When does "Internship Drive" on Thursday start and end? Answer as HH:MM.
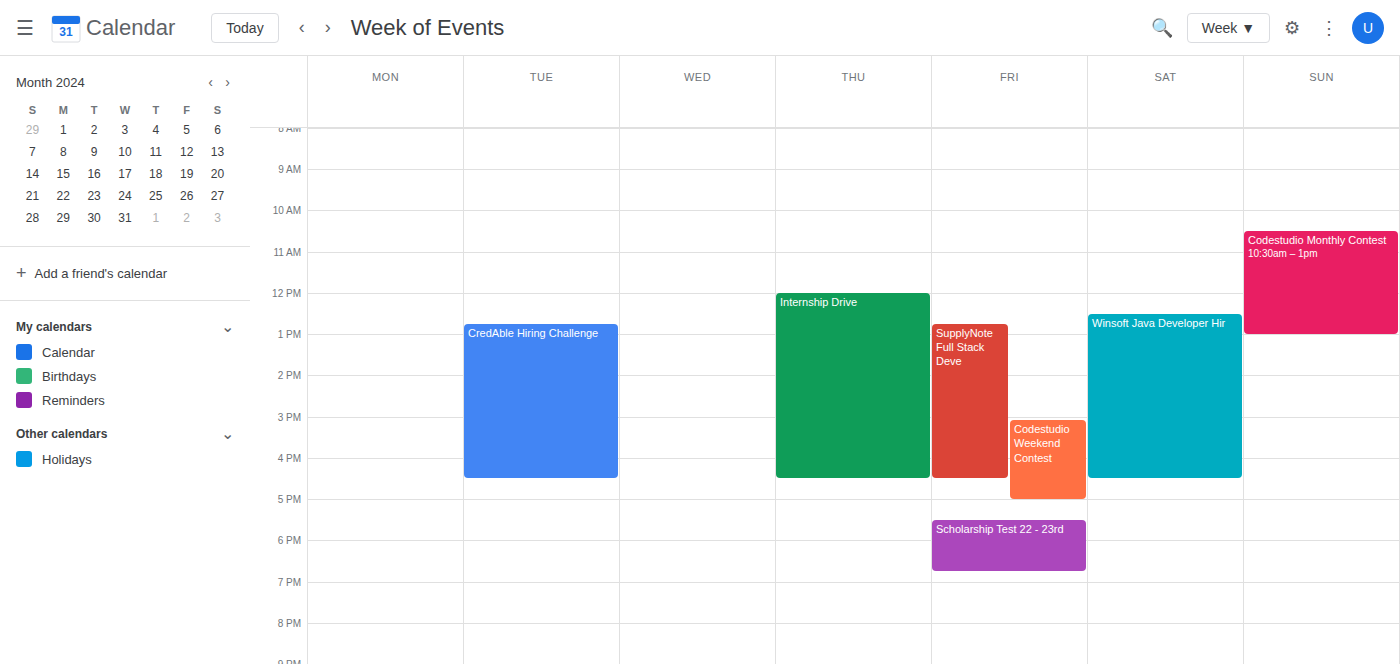
12:00 to 16:30